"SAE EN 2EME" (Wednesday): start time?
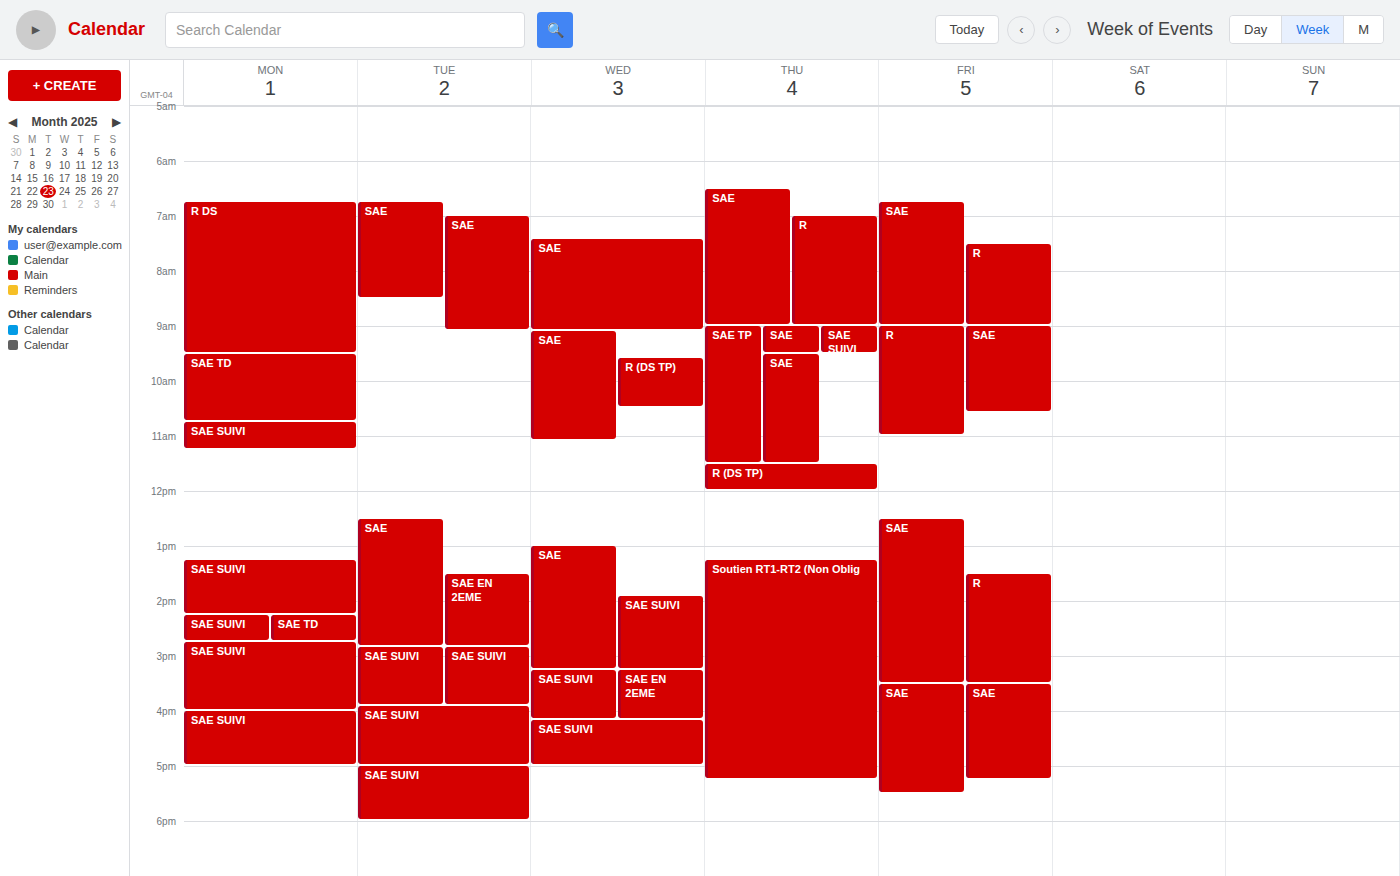
3:15 PM